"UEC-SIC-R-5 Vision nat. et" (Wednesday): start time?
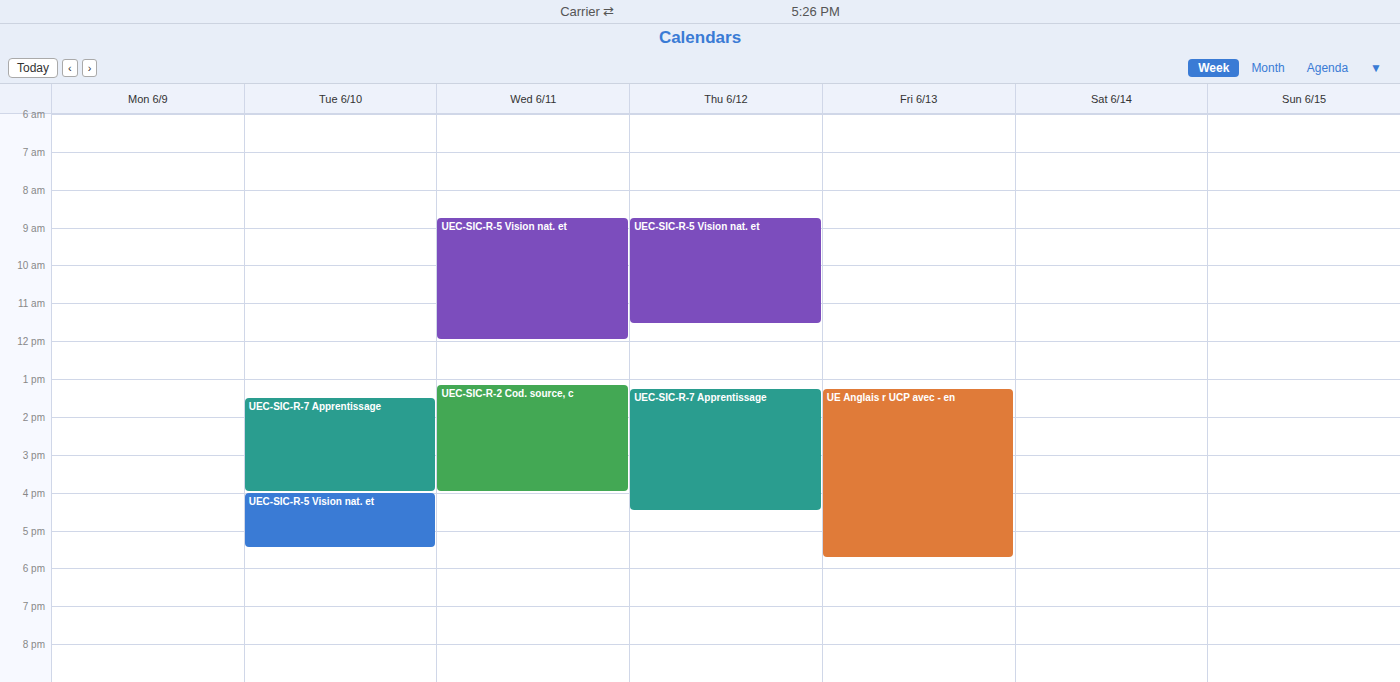
08:45